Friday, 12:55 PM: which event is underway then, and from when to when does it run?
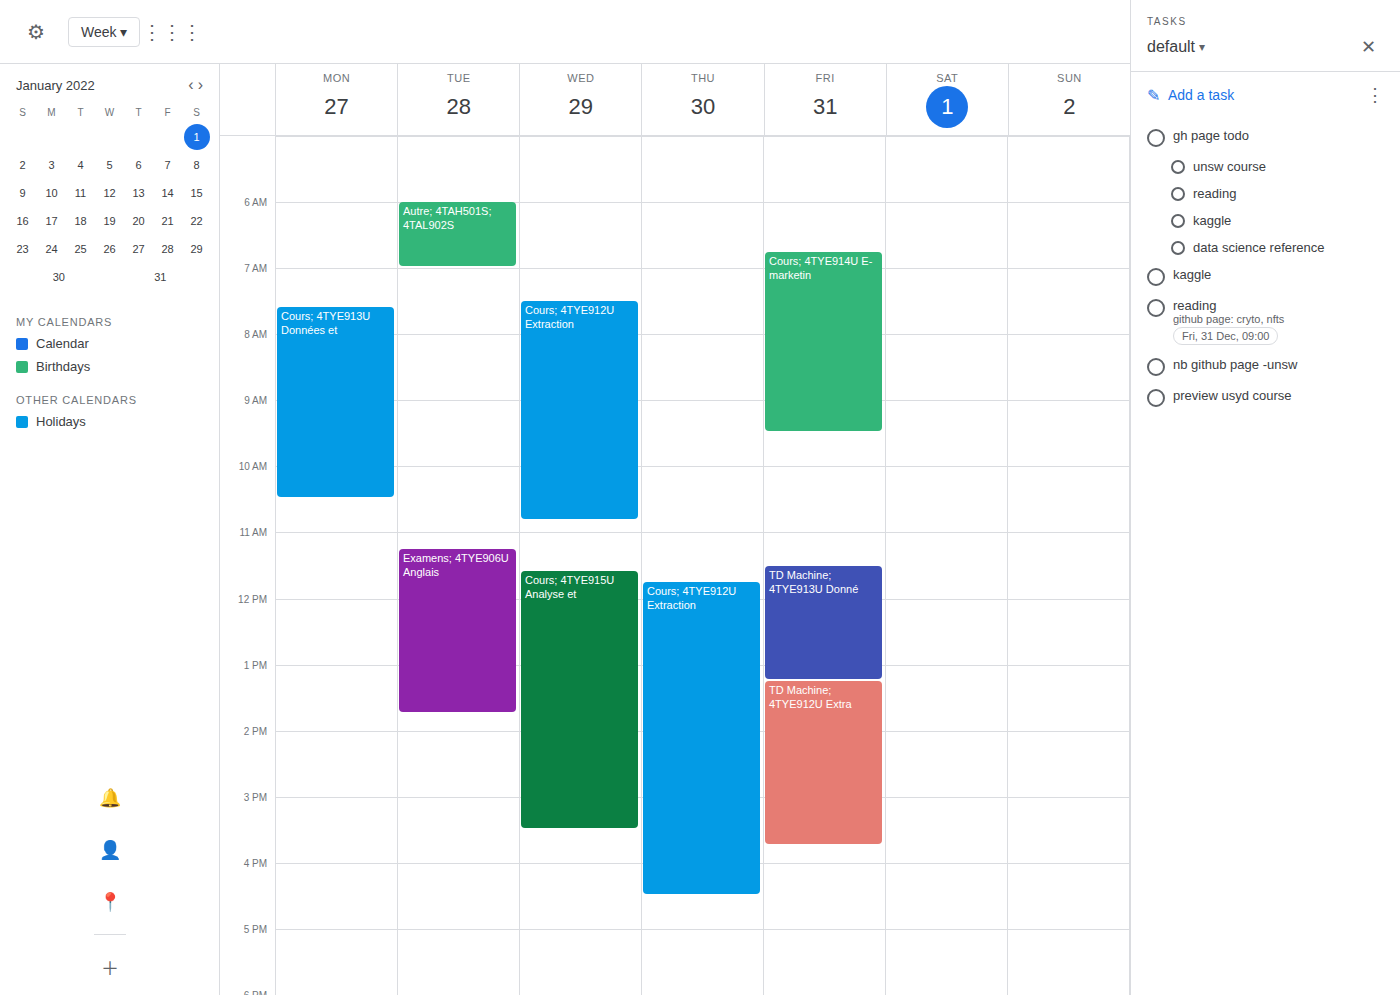
"TD Machine; 4TYE913U Donné", 11:30 AM to 1:15 PM